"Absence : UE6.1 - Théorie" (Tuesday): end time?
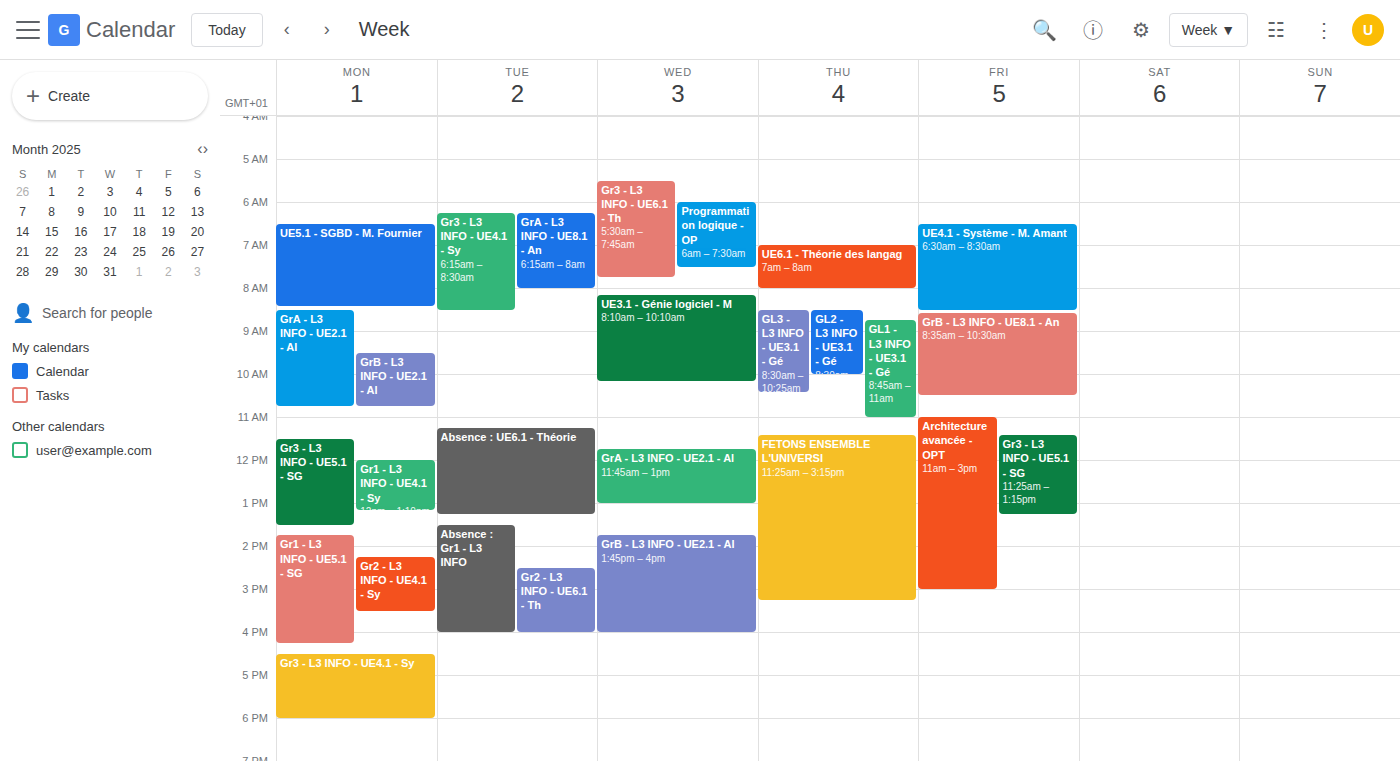
1:15 PM